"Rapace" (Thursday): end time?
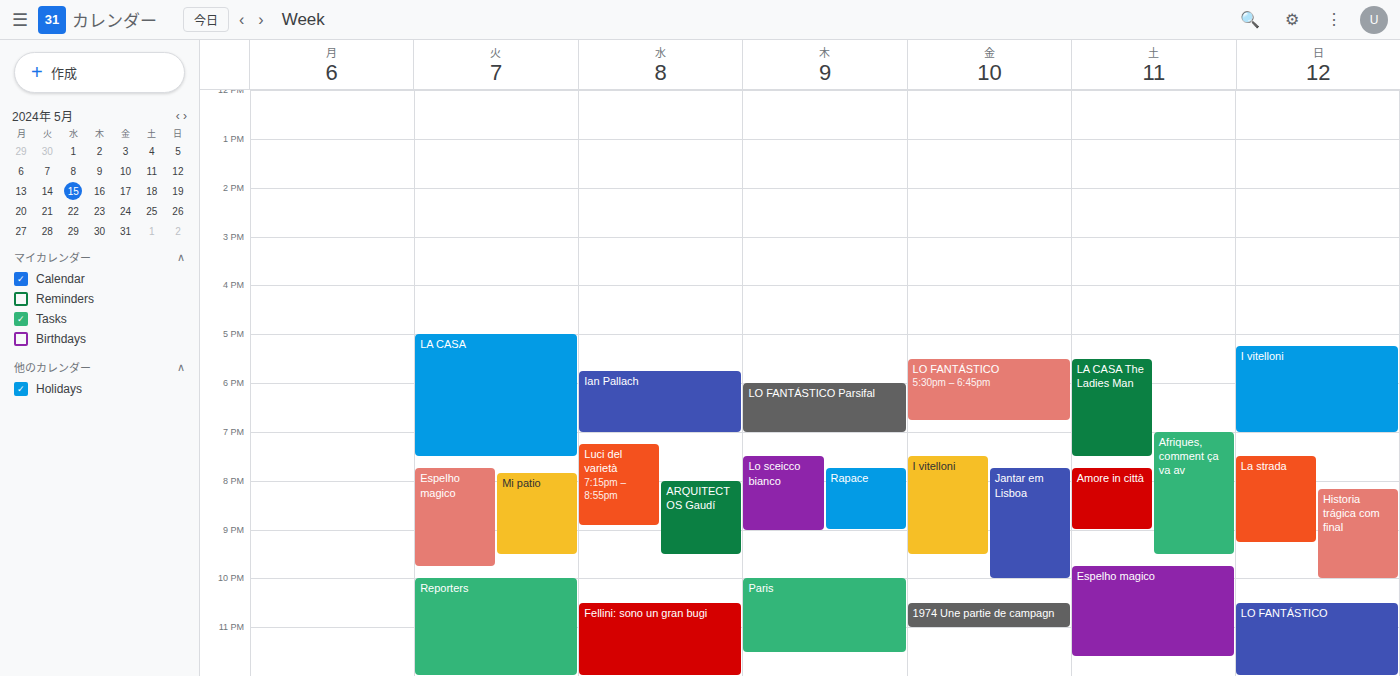
9:00 PM